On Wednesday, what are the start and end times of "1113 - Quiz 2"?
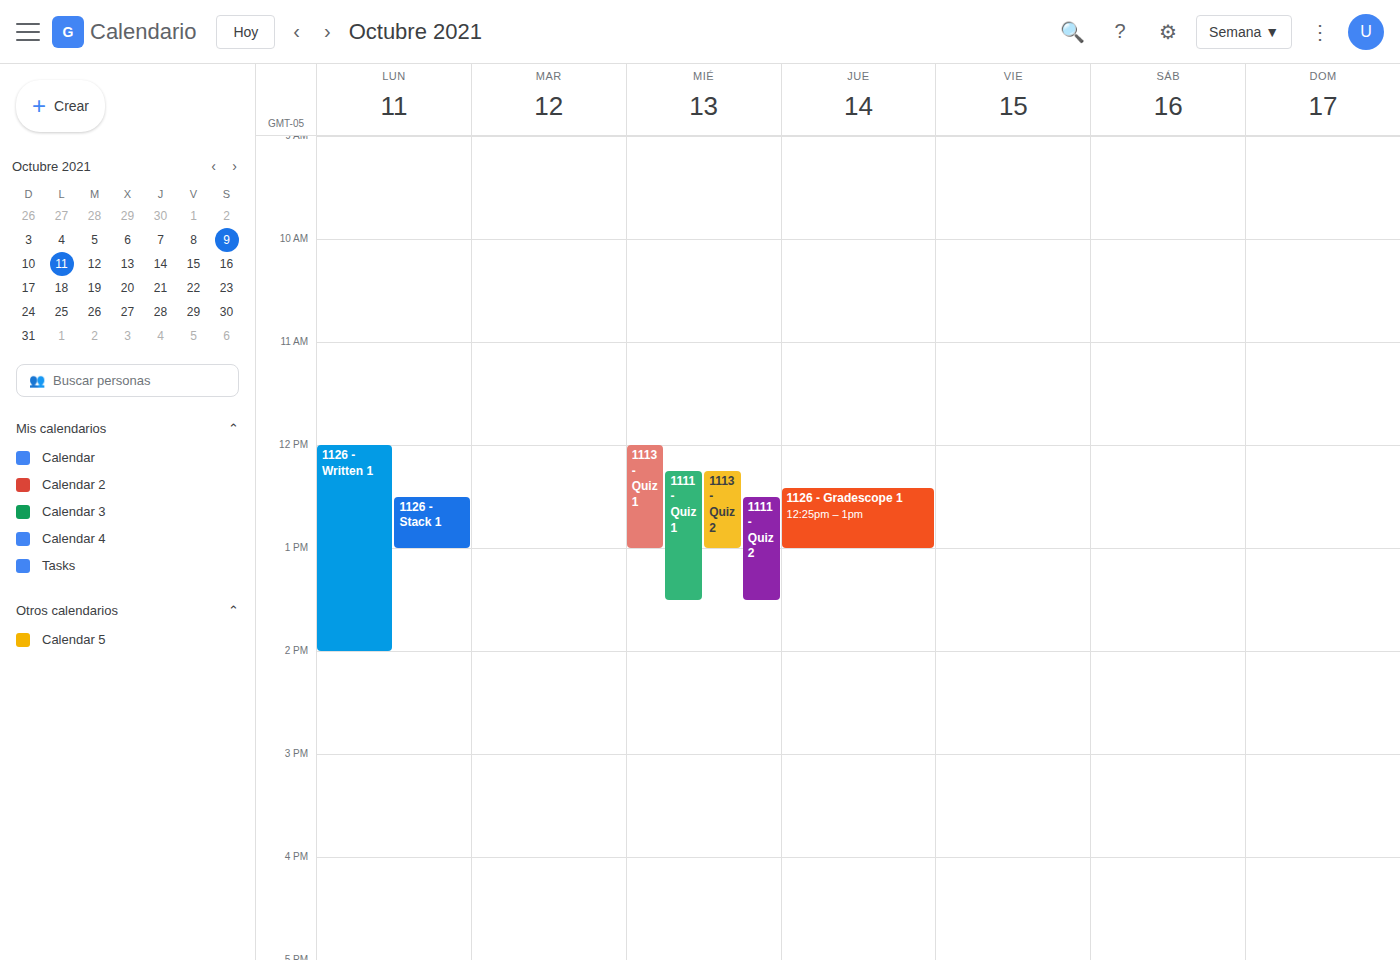
12:15 PM to 1:00 PM